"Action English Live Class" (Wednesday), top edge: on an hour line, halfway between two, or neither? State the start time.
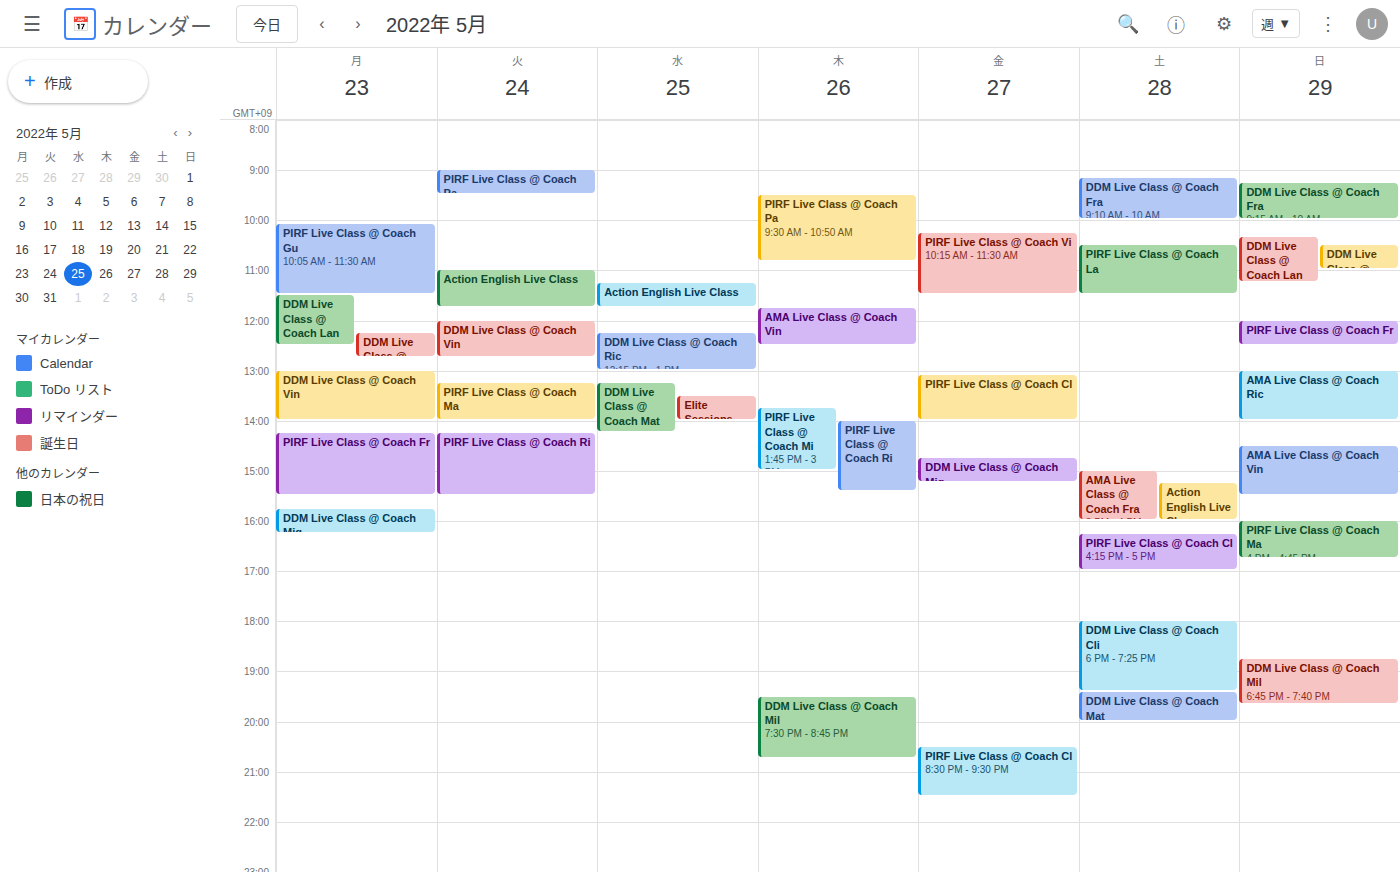
11:15 -- neither: a quarter of the way from the 11:00 line to the 12:00 line.